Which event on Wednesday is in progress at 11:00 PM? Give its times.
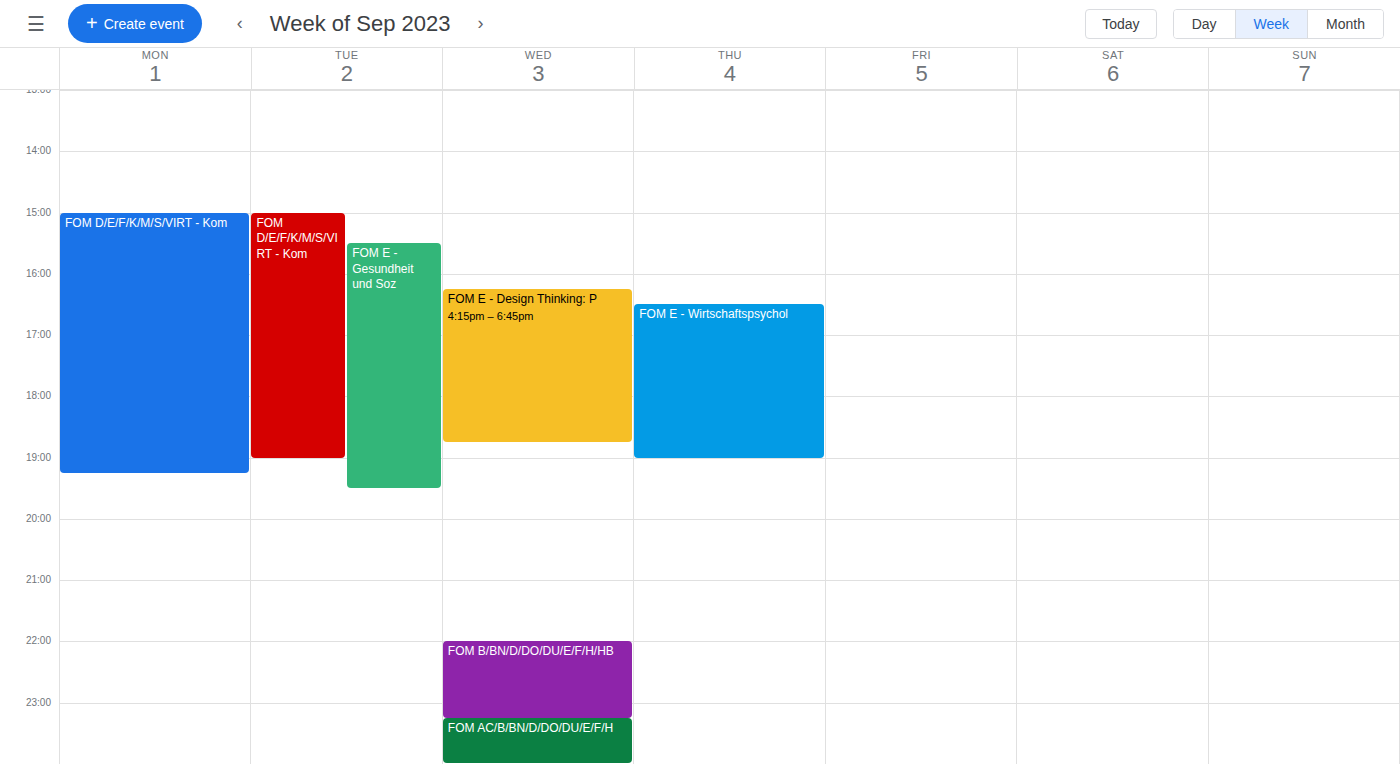
"FOM B/BN/D/DO/DU/E/F/H/HB", 10:00 PM to 11:15 PM